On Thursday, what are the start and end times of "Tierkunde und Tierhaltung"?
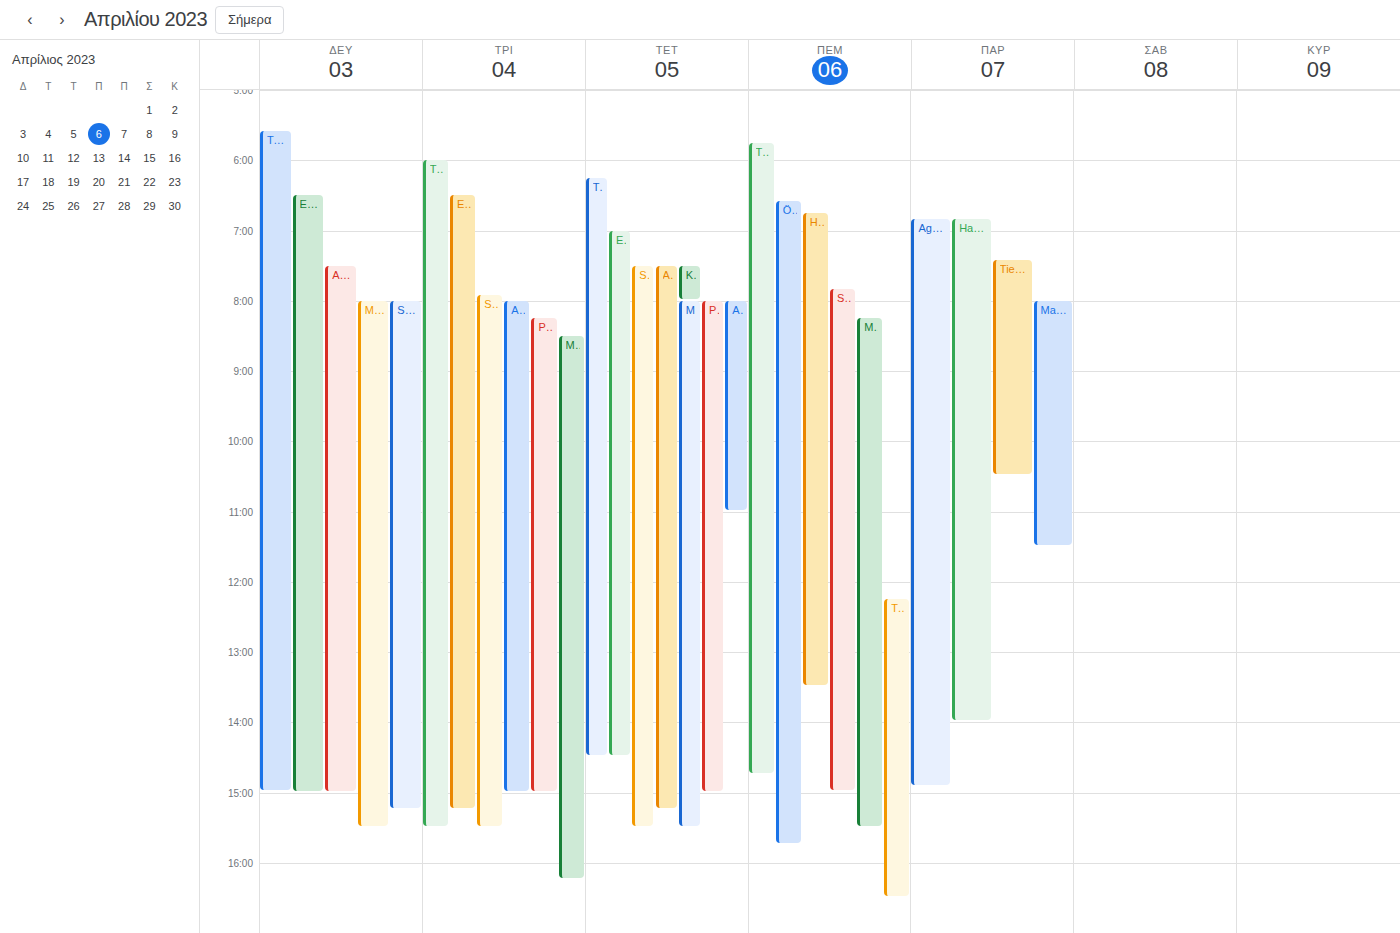
5:45 AM to 2:45 PM